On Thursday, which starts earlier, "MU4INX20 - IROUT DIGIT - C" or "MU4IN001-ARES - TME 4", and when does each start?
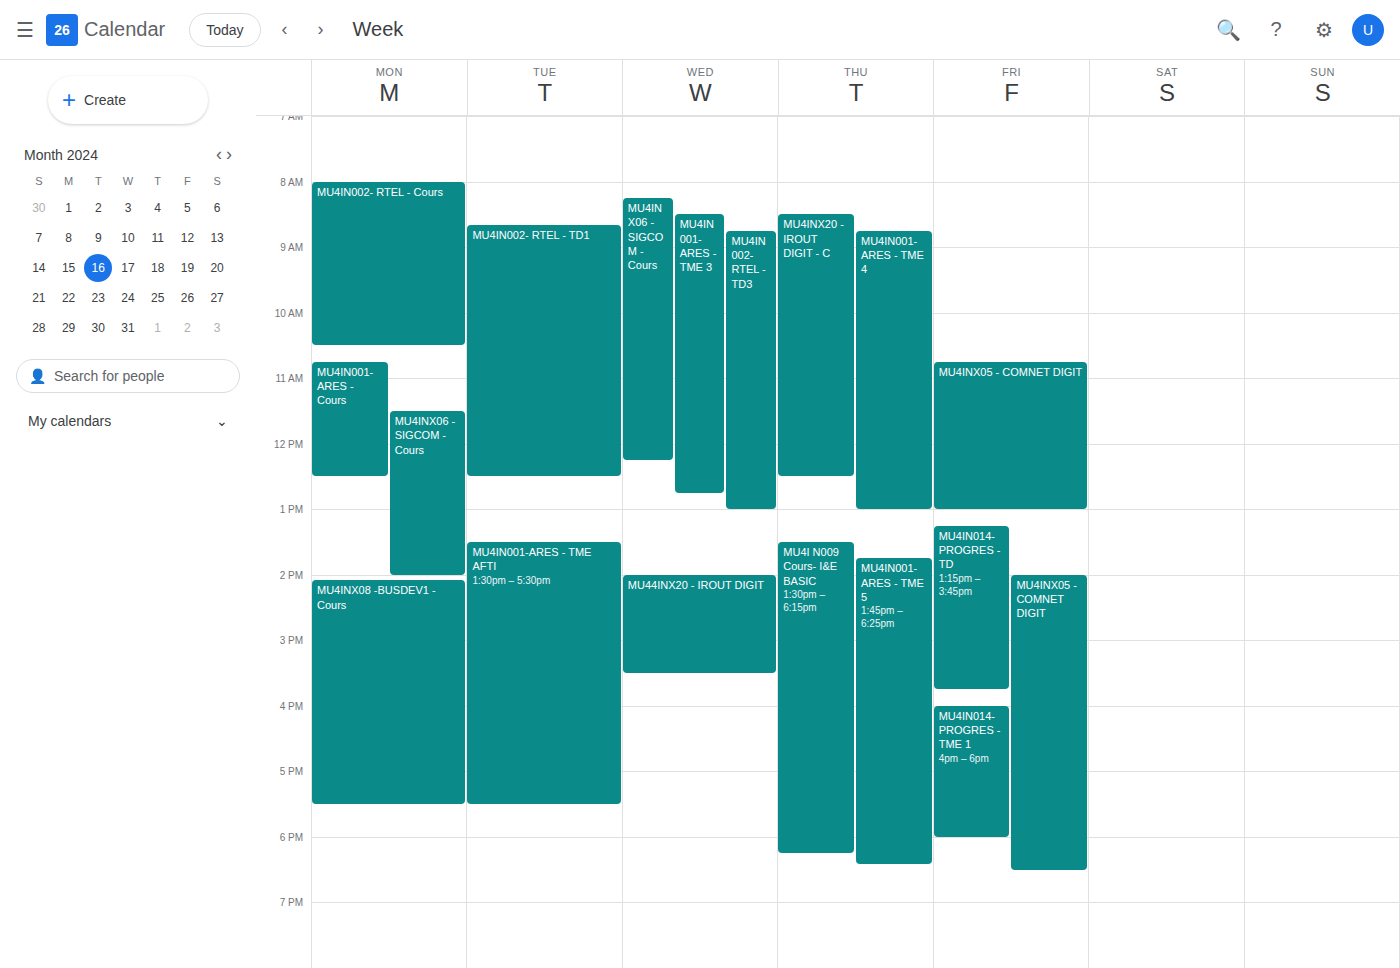
"MU4INX20 - IROUT DIGIT - C" 8:30 AM; "MU4IN001-ARES - TME 4" 8:45 AM.